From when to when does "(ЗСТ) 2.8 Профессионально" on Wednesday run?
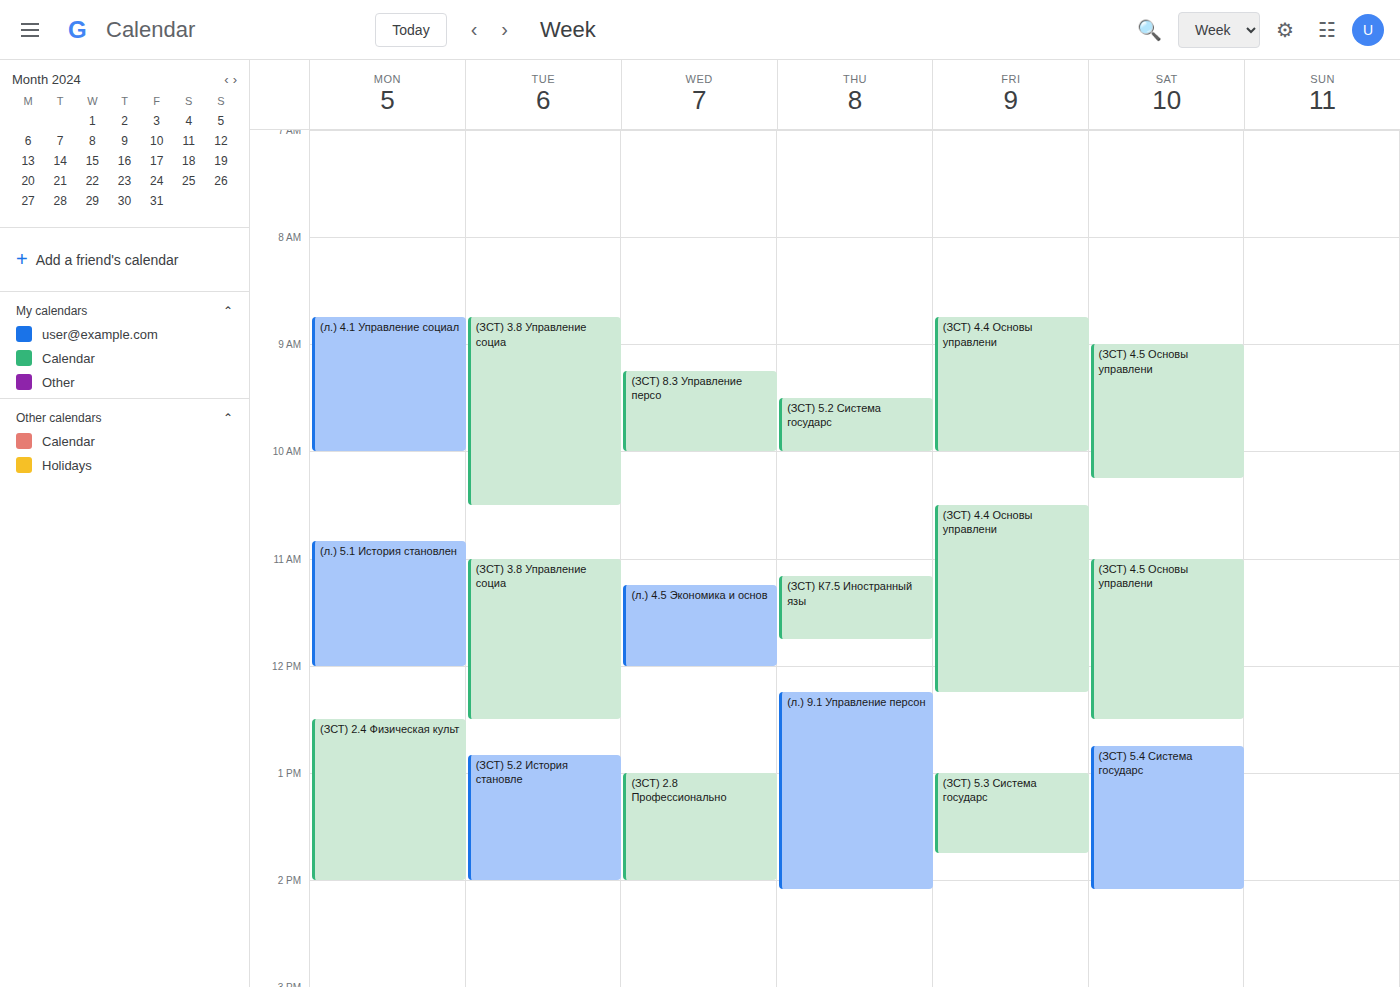
1:00 PM to 2:00 PM